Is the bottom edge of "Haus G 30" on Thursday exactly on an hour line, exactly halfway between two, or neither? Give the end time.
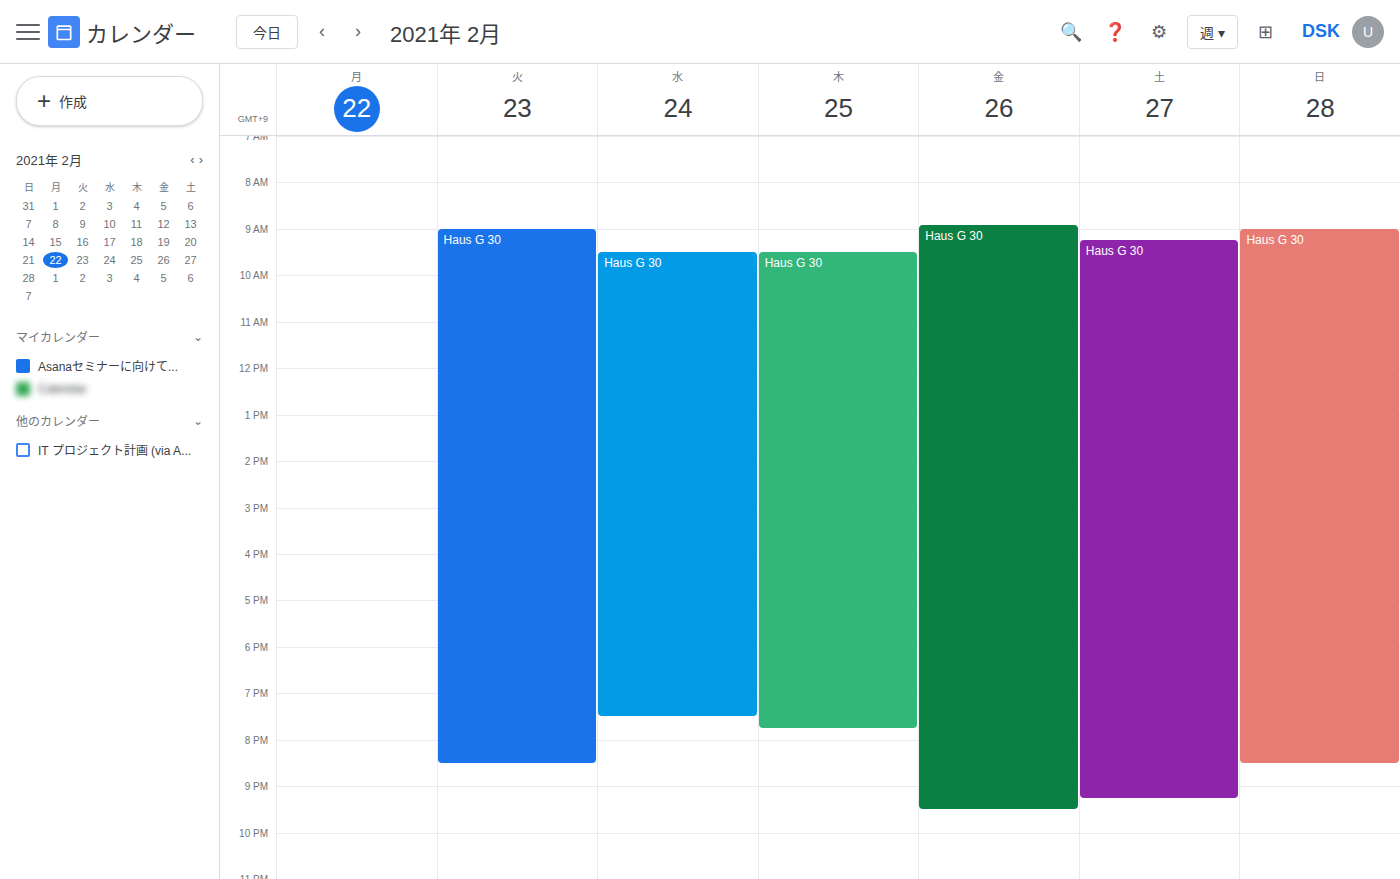
7:45 PM -- neither: three quarters of the way from the 7 PM line to the 8 PM line.